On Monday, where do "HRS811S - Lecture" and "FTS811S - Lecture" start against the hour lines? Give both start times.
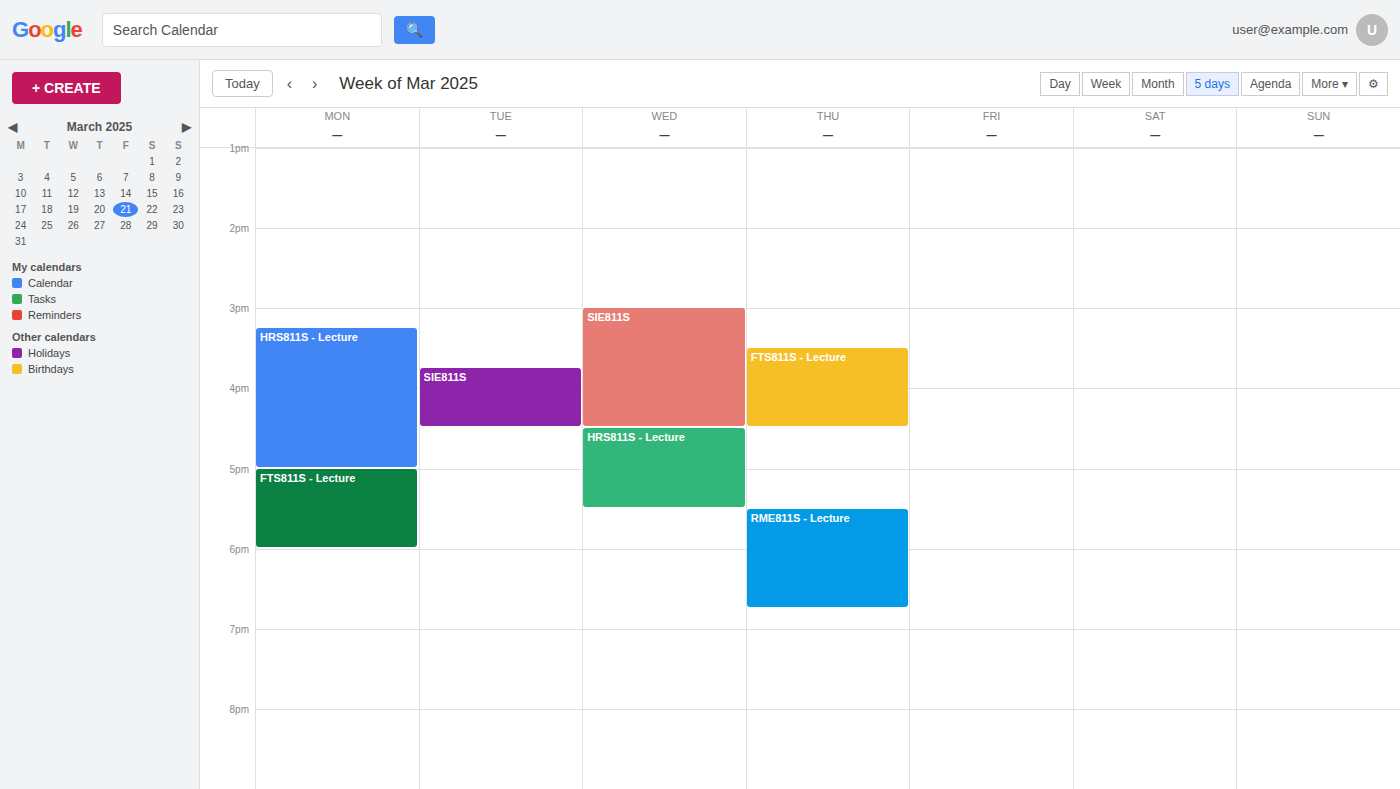
"HRS811S - Lecture": 3:15 PM, neither: a quarter of the way from the 3 PM line to the 4 PM line. "FTS811S - Lecture": 5:00 PM, exactly on the 5 PM line.